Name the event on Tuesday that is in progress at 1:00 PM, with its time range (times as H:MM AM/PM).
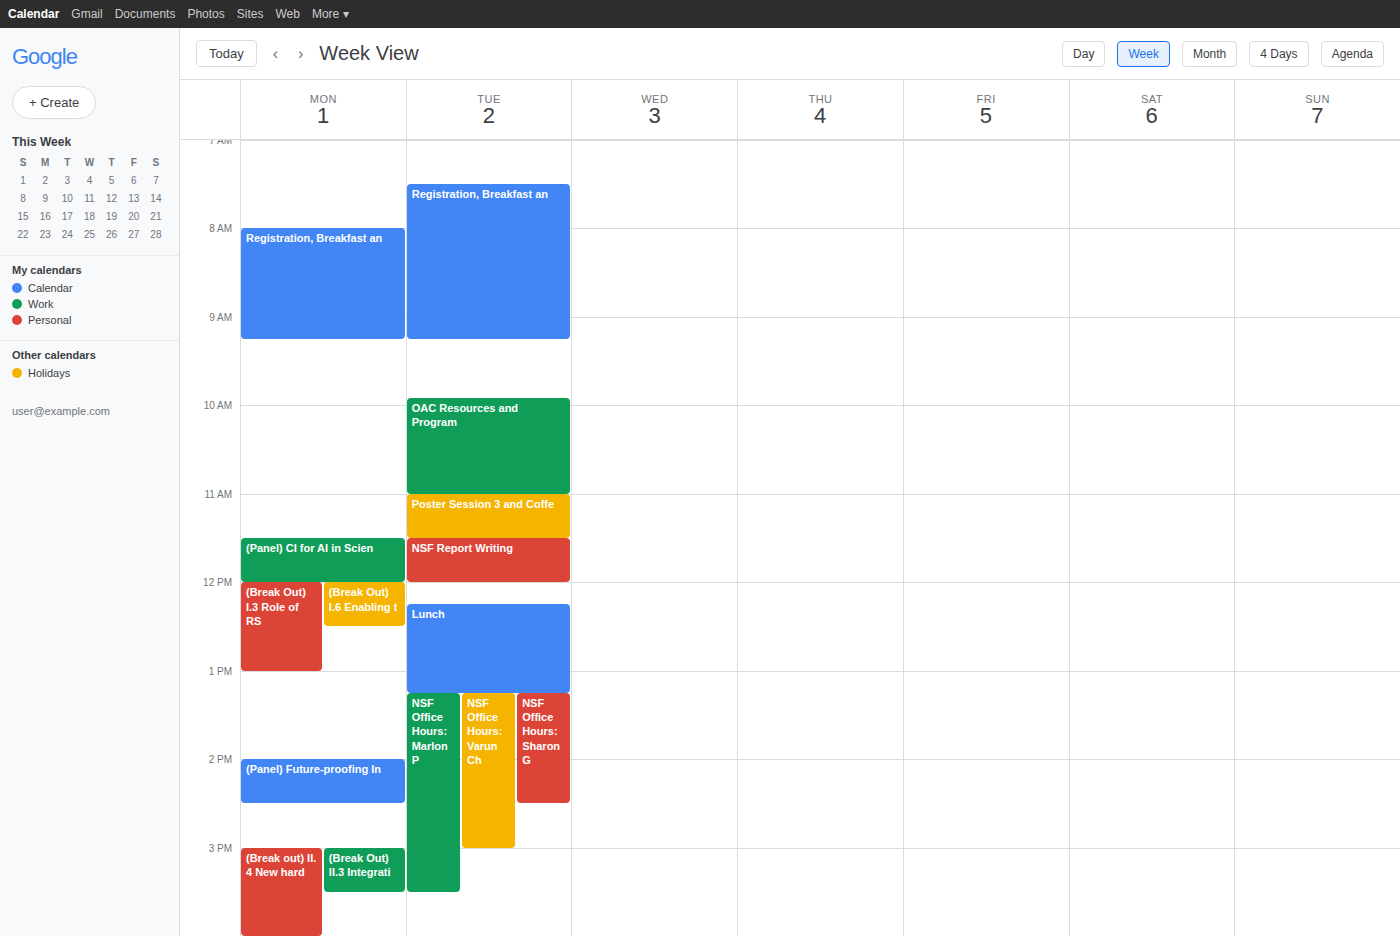
"Lunch", 12:15 PM to 1:15 PM